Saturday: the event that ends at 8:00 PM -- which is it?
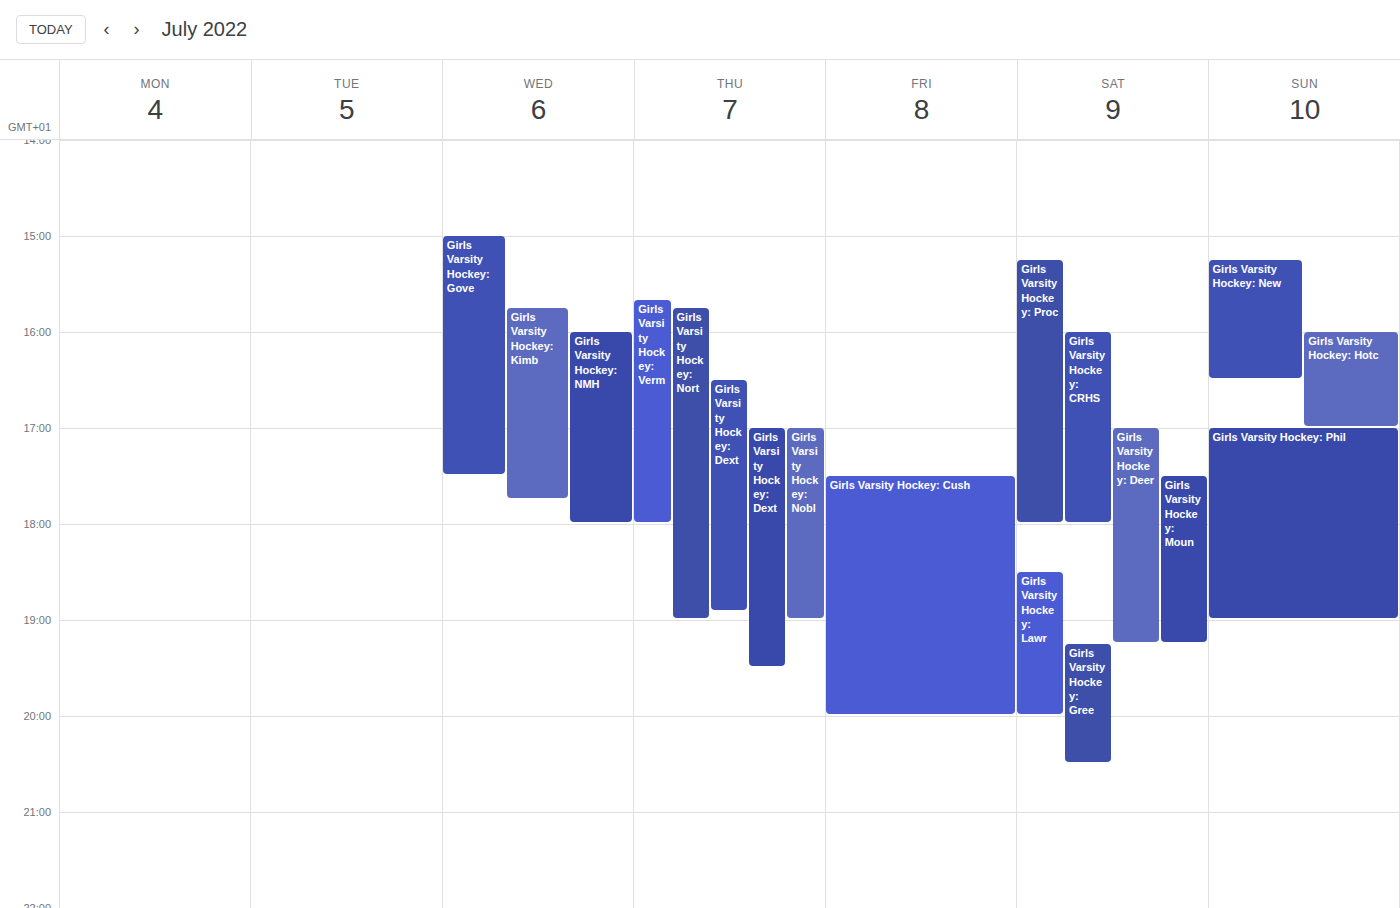
"Girls Varsity Hockey: Lawr"